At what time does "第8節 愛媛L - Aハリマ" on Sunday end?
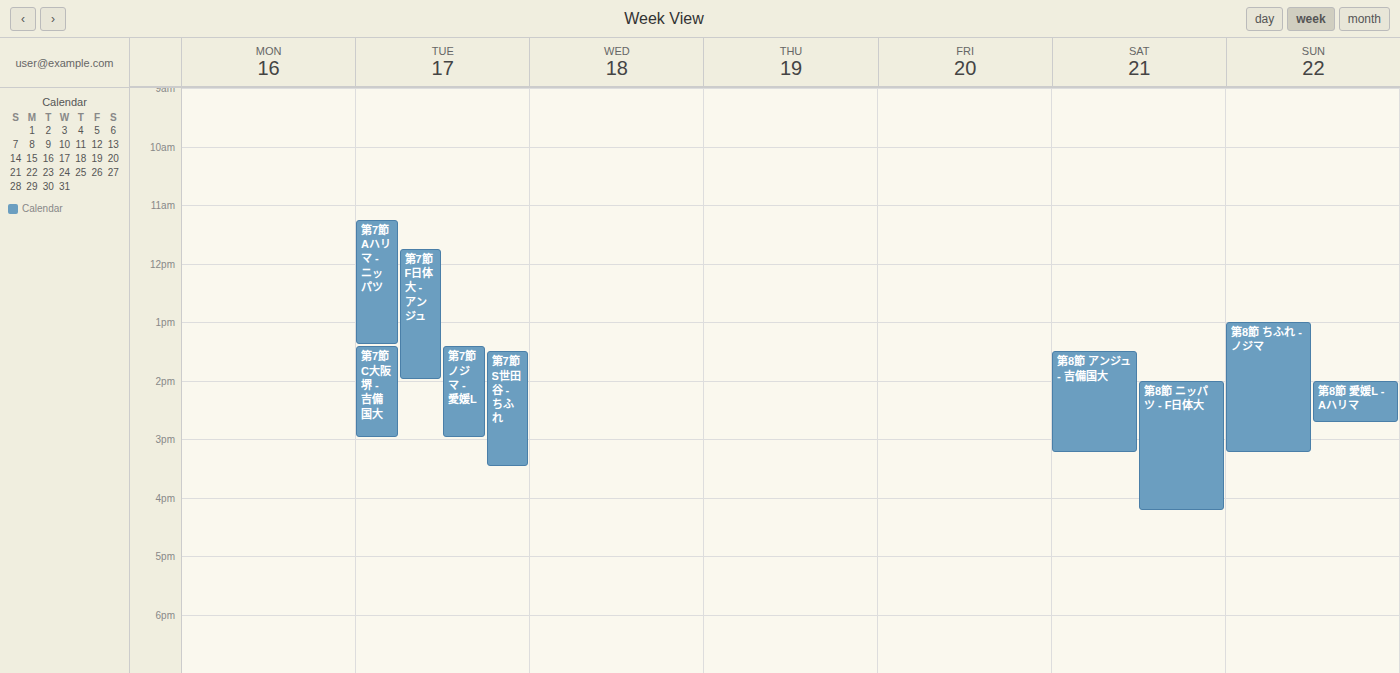
2:45 PM